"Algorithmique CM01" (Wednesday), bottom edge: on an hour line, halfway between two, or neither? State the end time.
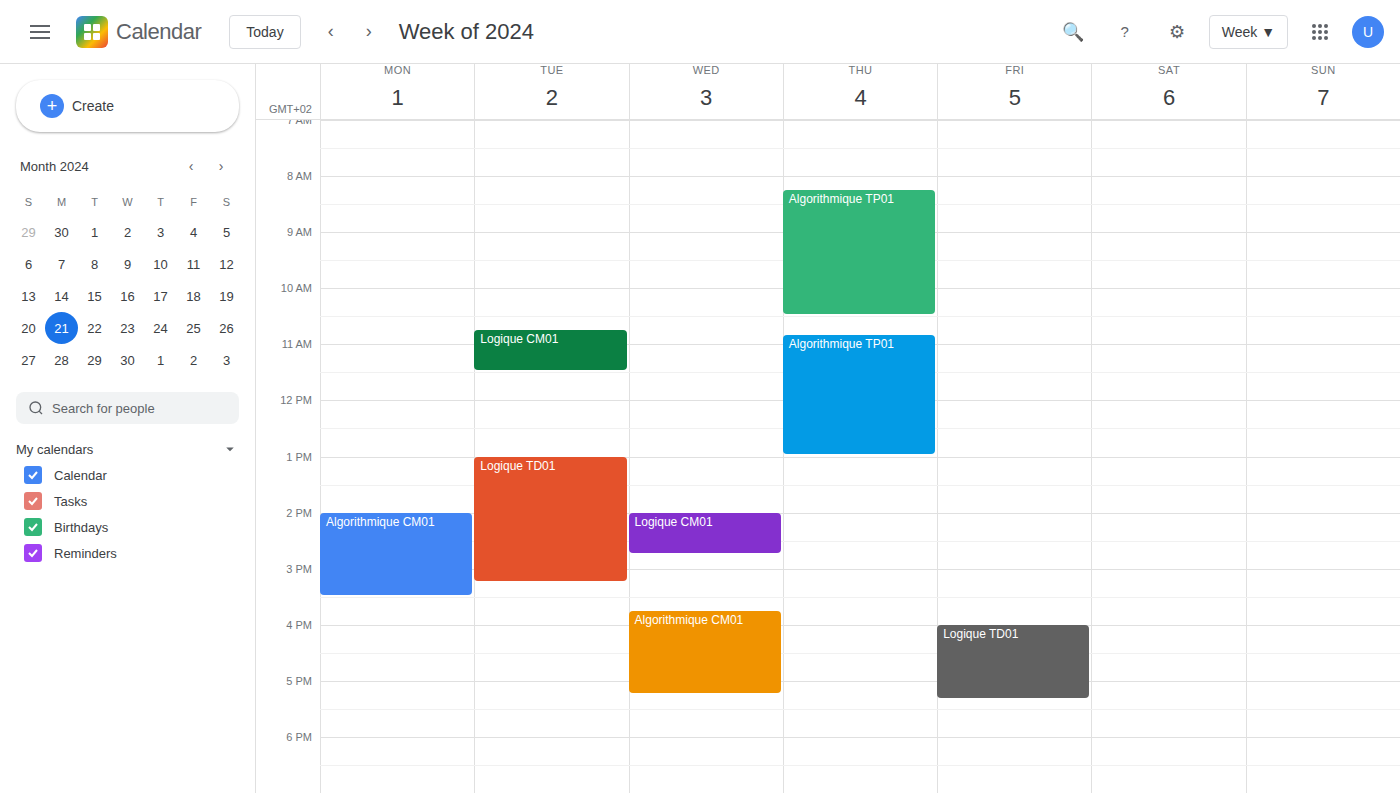
5:15 PM -- neither: a quarter of the way from the 5 PM line to the 6 PM line.